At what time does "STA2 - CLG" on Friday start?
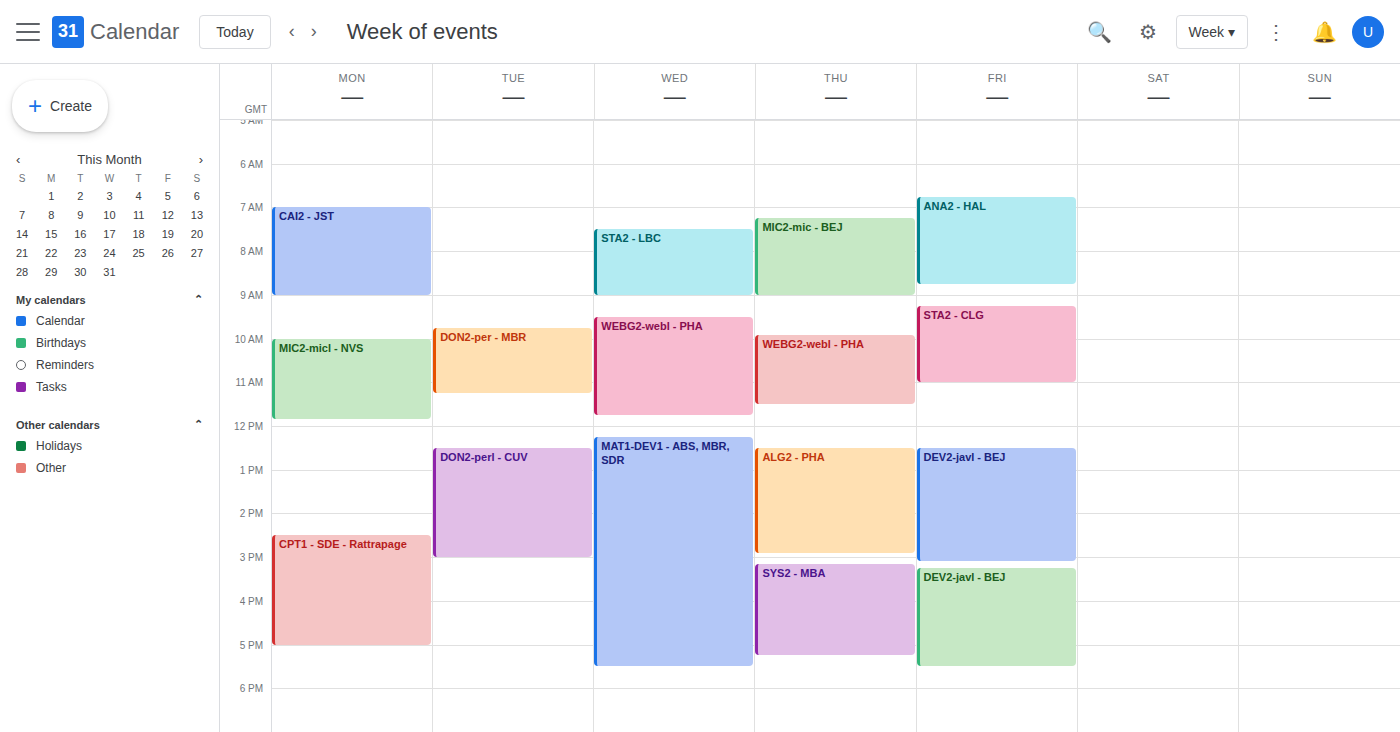
9:15 AM